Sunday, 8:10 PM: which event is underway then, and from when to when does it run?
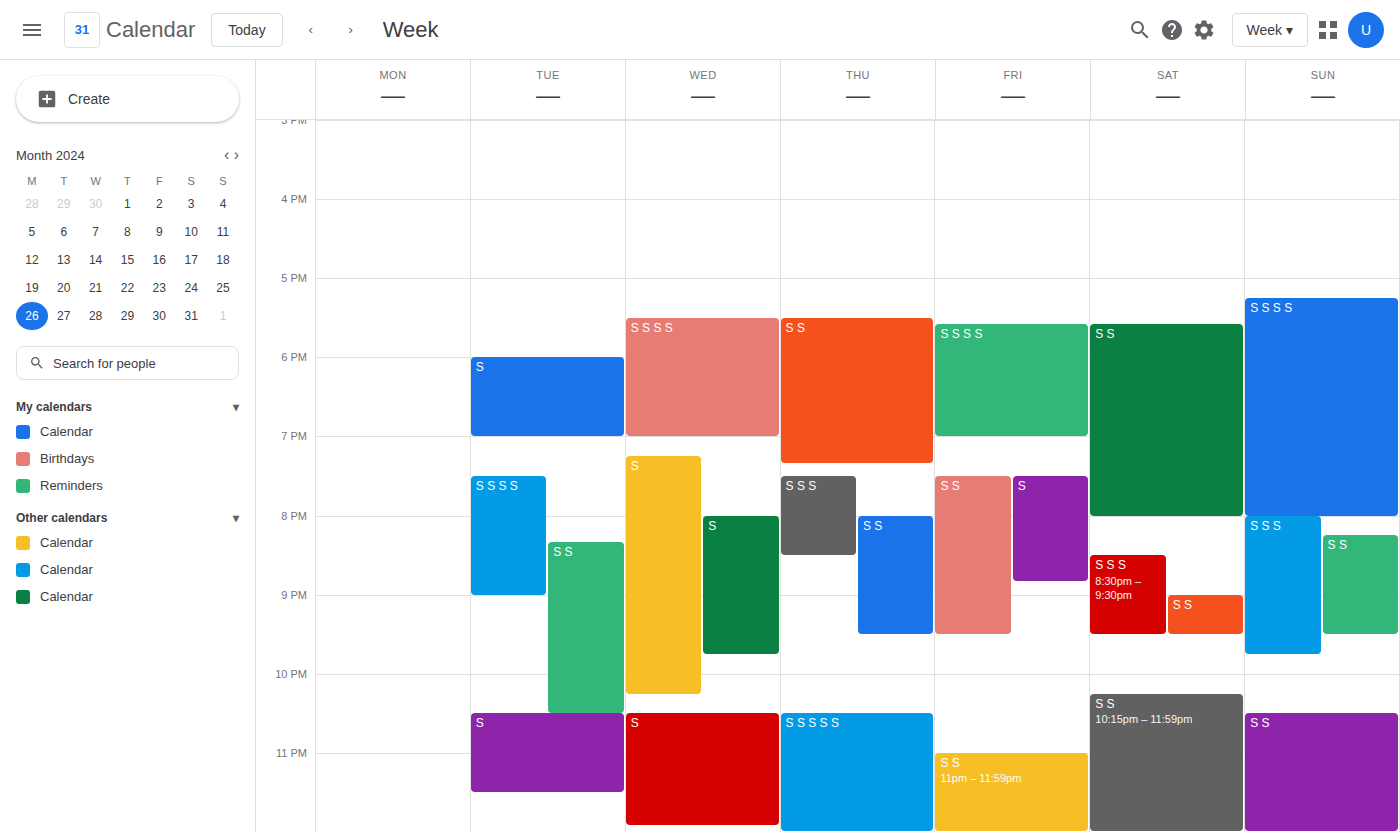
"S S S", 8:00 PM to 9:45 PM